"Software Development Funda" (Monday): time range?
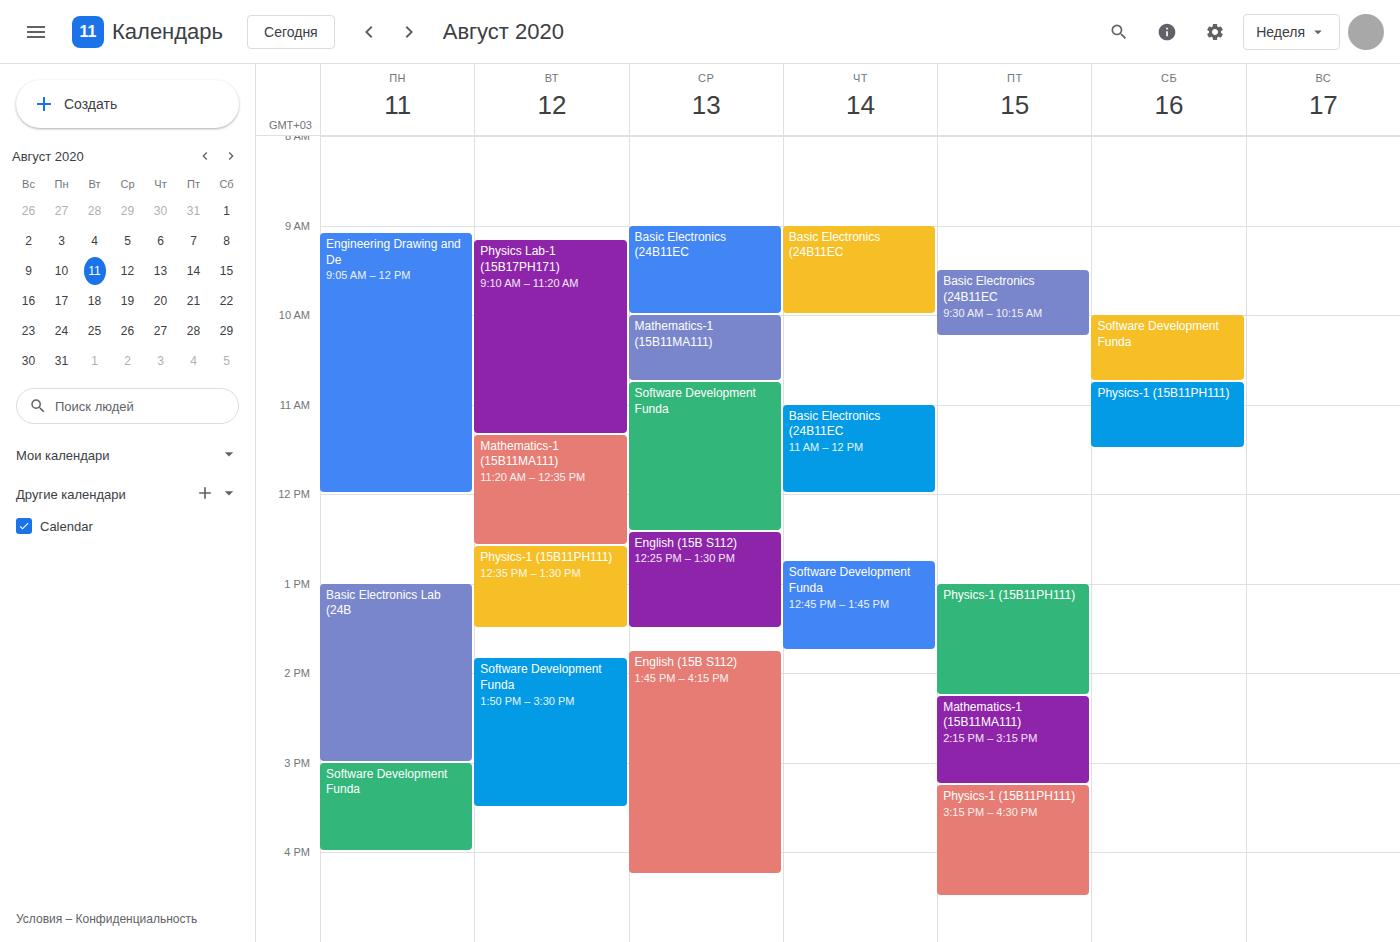
3:00 PM to 4:00 PM